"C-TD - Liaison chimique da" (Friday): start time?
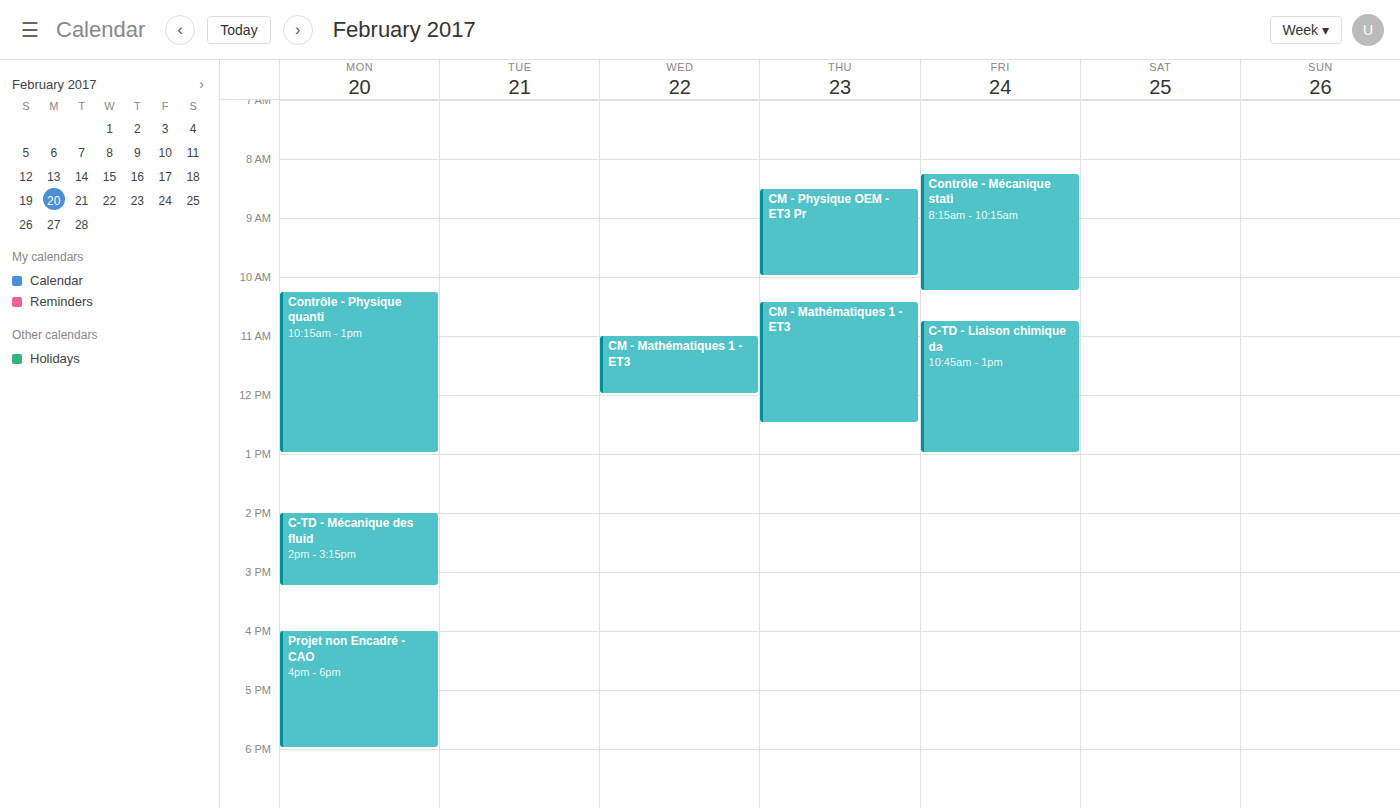
10:45